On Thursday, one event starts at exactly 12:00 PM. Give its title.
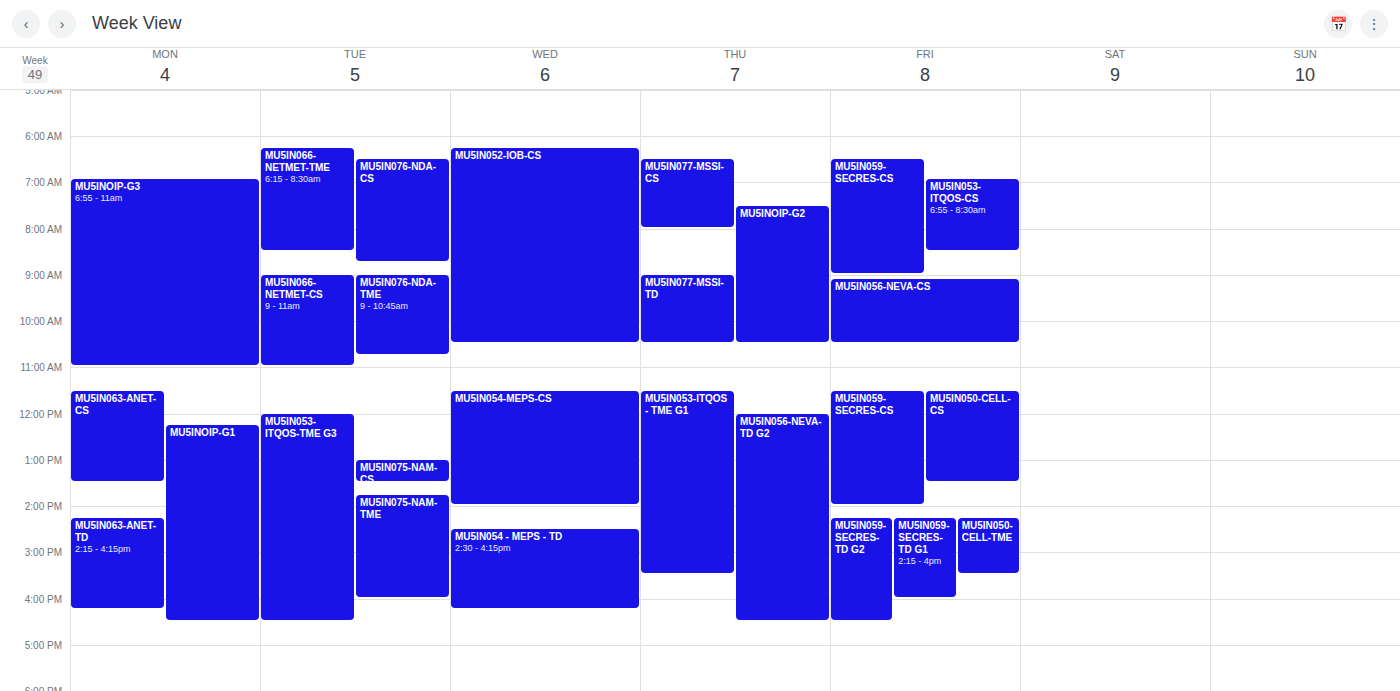
"MU5IN056-NEVA-TD G2"